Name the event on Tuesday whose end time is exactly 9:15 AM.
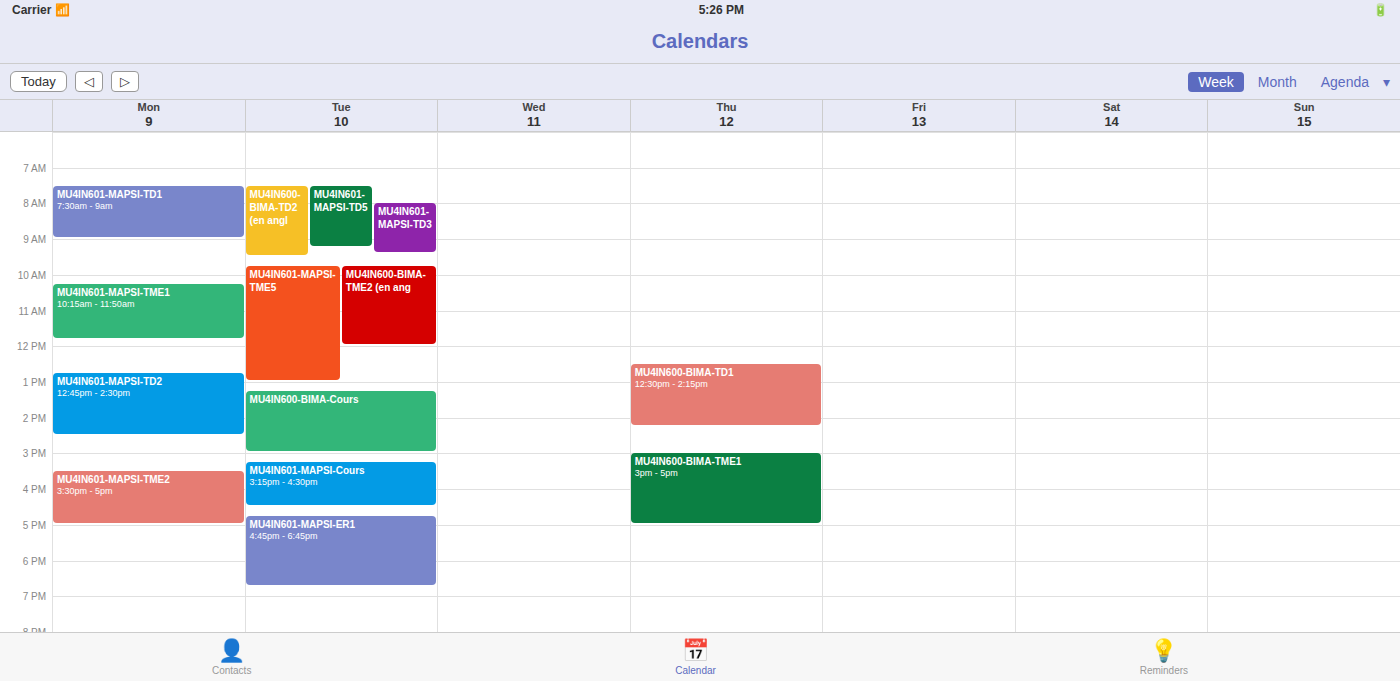
"MU4IN601-MAPSI-TD5"